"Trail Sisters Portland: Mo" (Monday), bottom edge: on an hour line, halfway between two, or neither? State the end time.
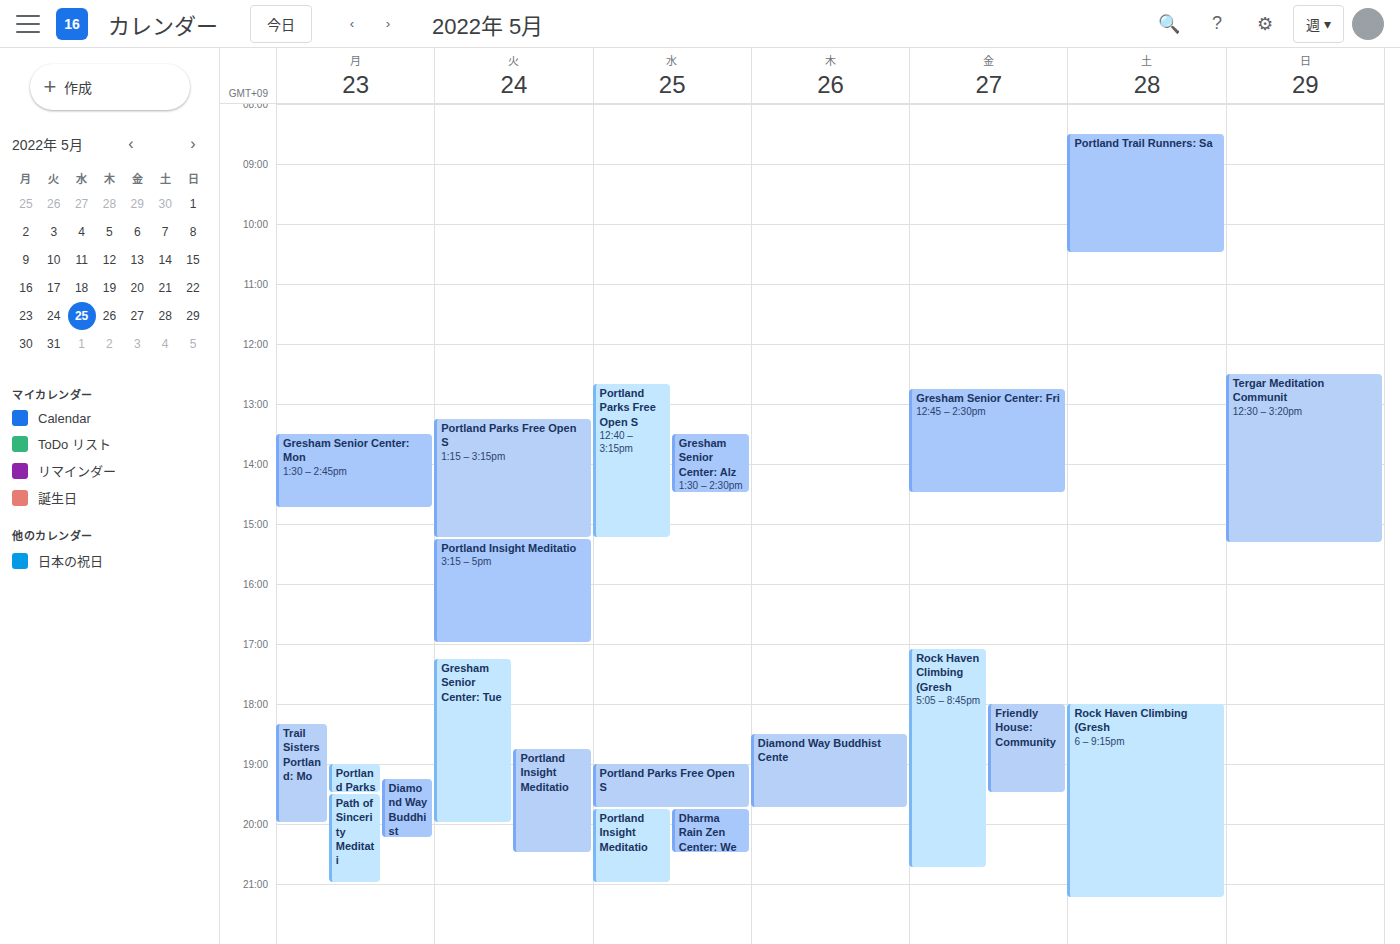
8:00 PM -- exactly on the 8 PM line.